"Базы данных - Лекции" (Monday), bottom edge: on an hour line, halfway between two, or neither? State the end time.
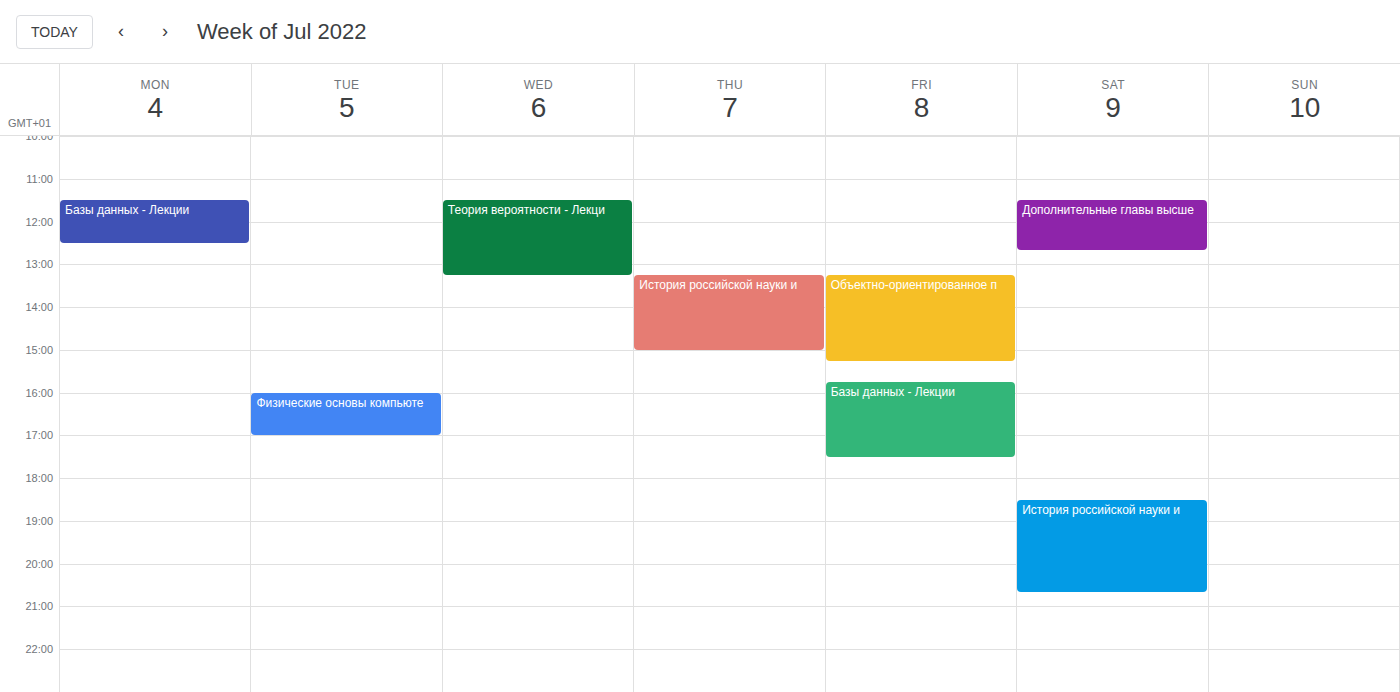
12:30 PM -- halfway between the 12 PM and 1 PM lines.